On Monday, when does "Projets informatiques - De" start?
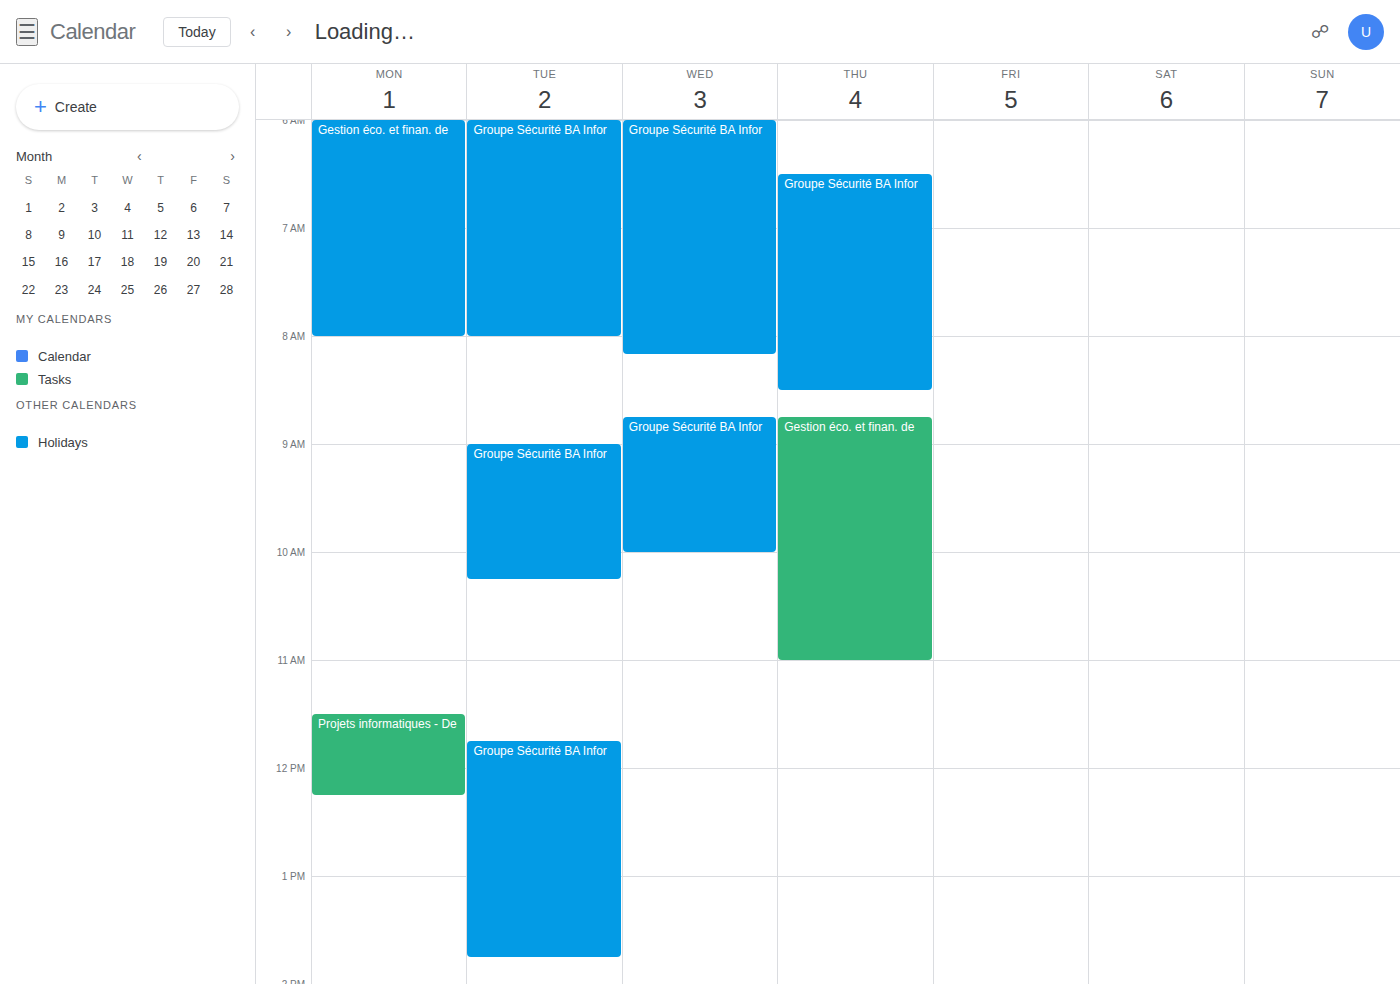
11:30 AM